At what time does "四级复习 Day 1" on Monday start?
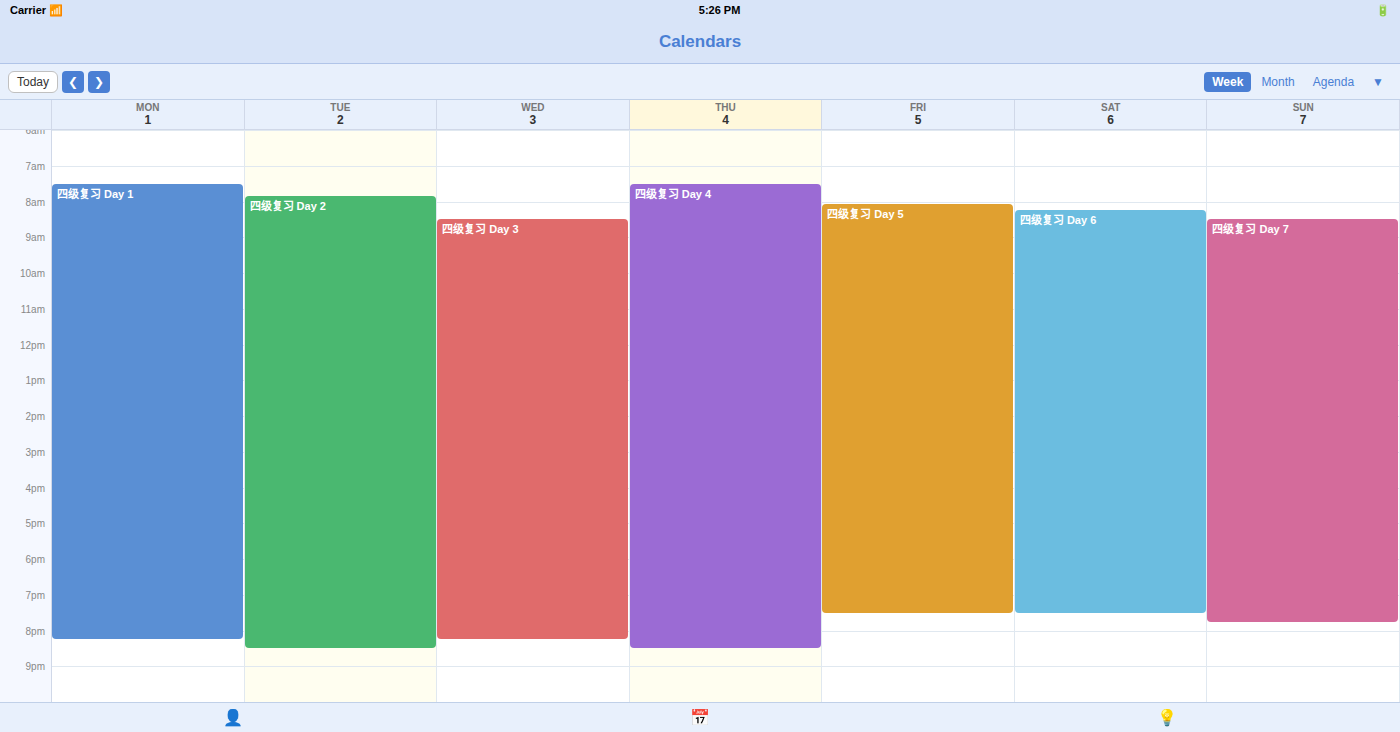
07:30